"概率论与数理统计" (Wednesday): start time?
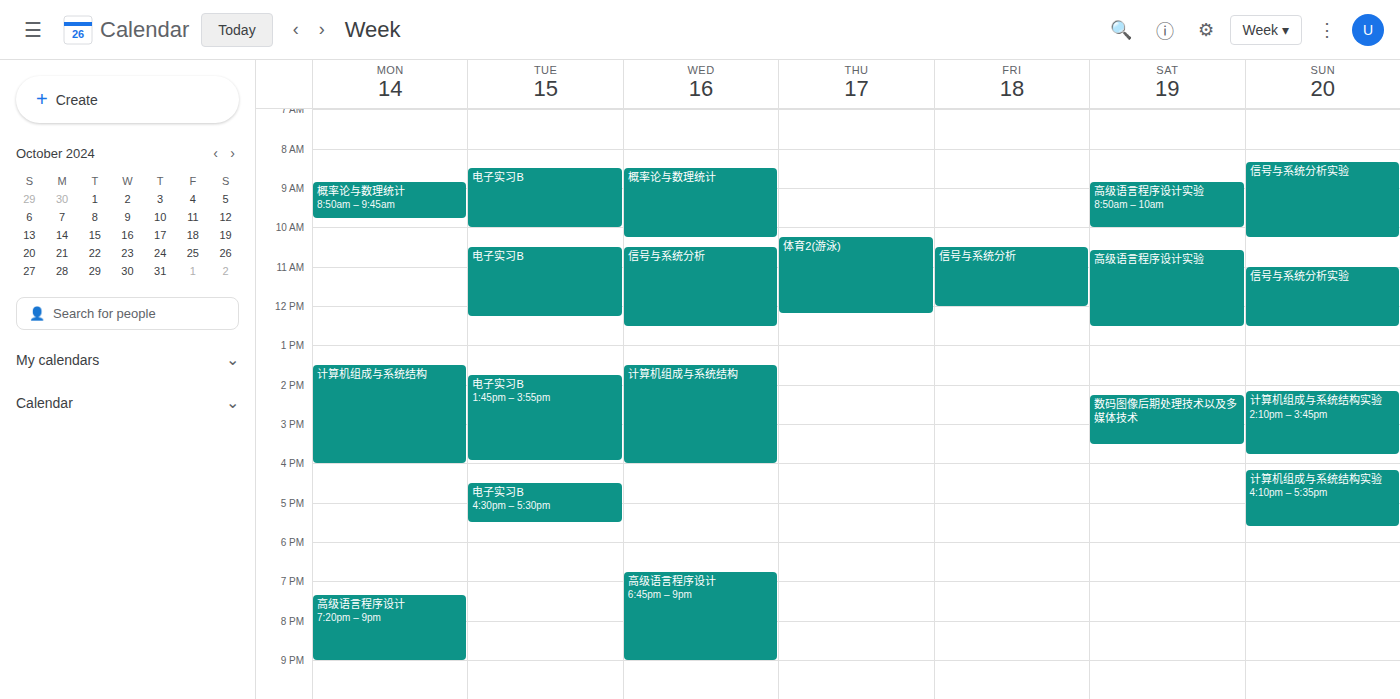
8:30 AM